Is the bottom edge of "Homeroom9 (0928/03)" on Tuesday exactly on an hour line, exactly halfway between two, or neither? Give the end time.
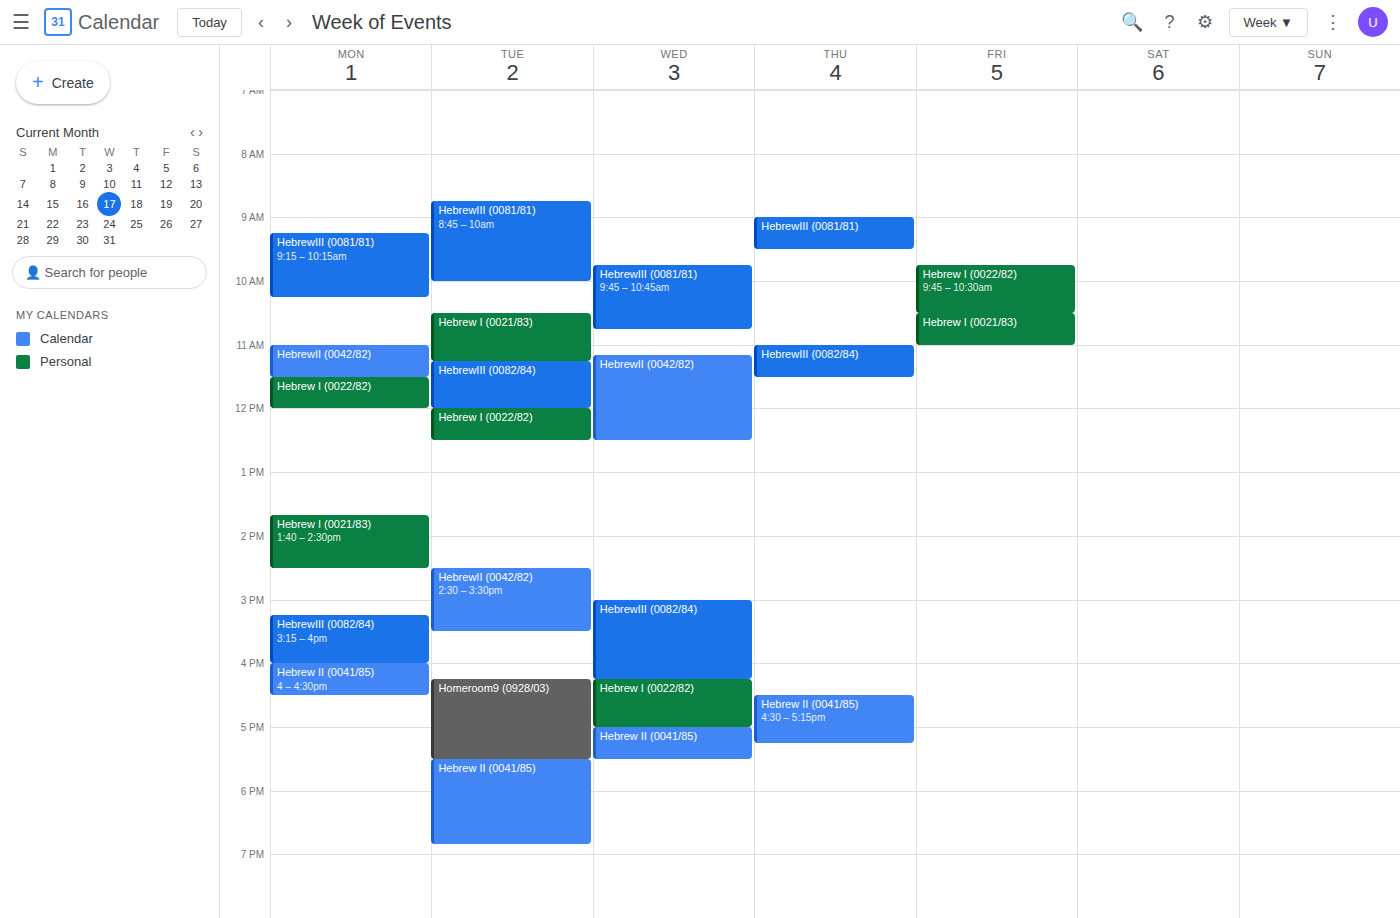
5:30 PM -- halfway between the 5 PM and 6 PM lines.